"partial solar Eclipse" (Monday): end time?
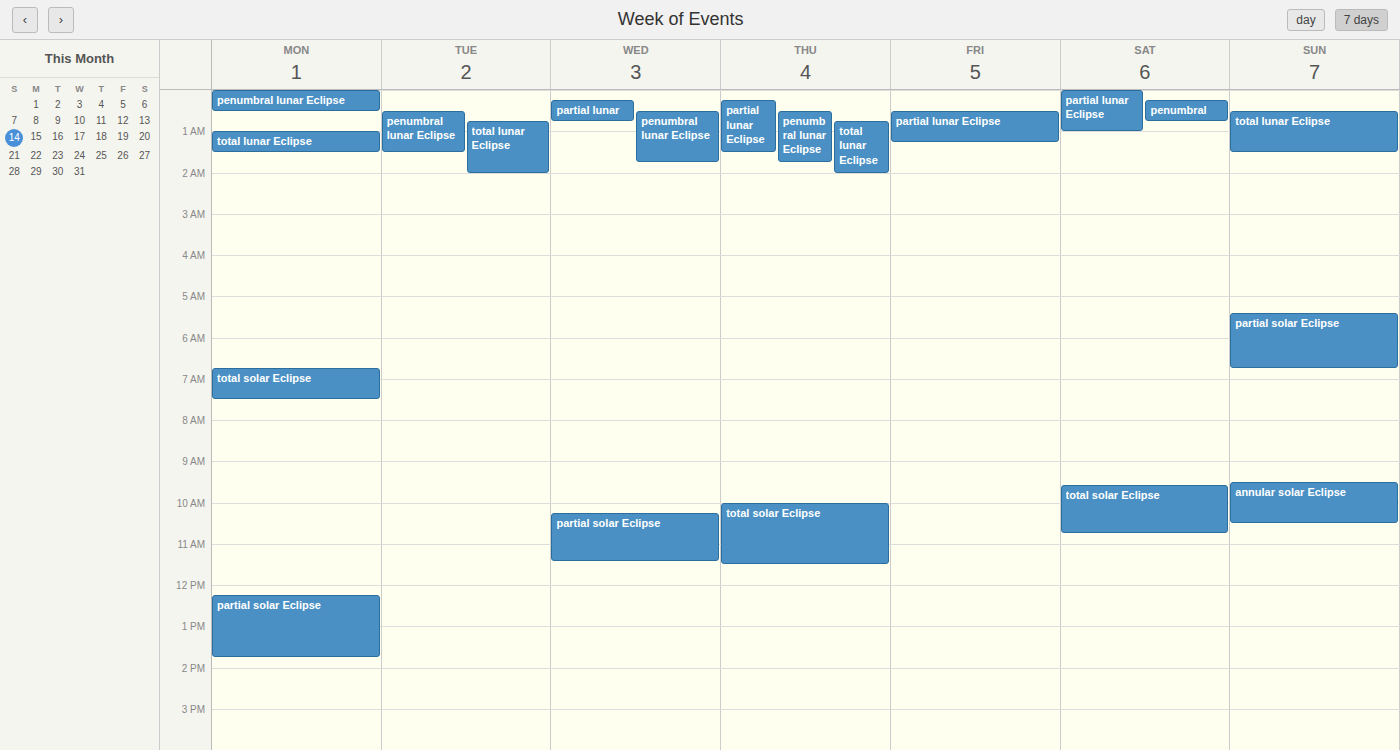
1:45 PM